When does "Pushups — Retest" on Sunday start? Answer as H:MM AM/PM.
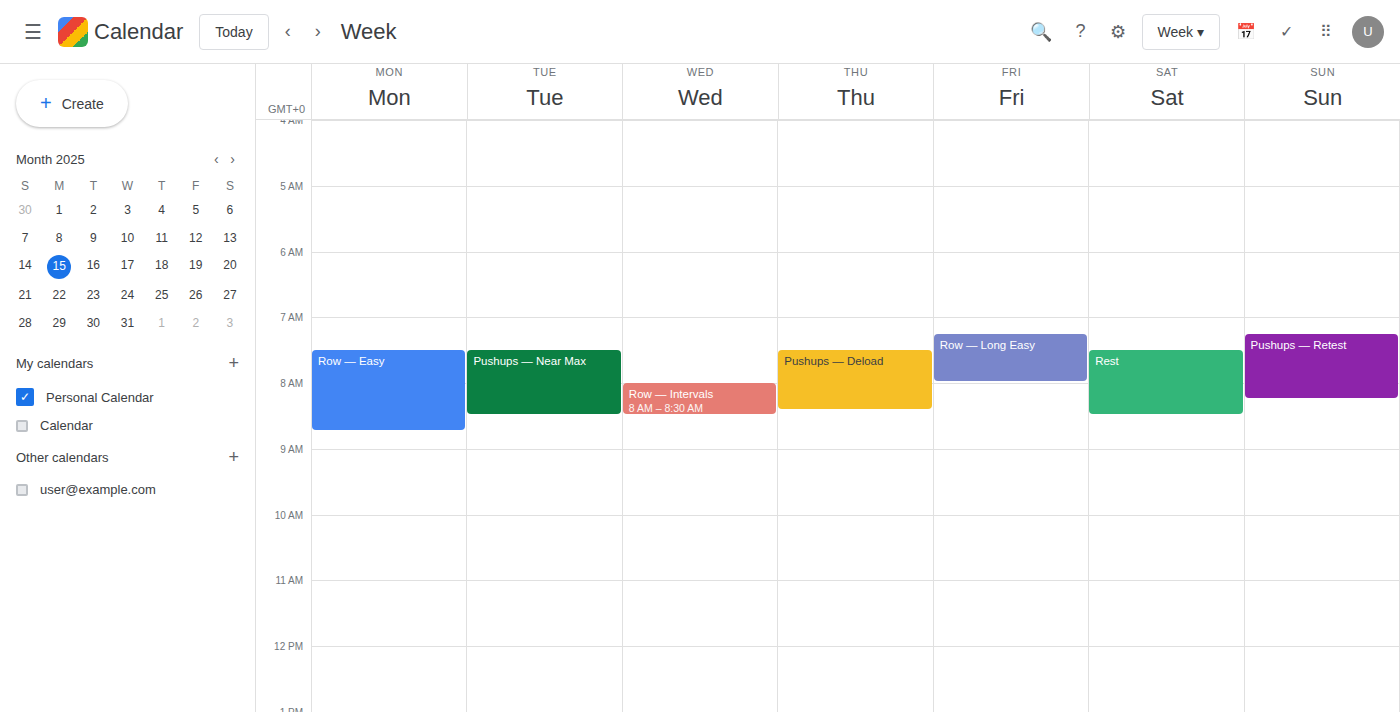
7:15 AM